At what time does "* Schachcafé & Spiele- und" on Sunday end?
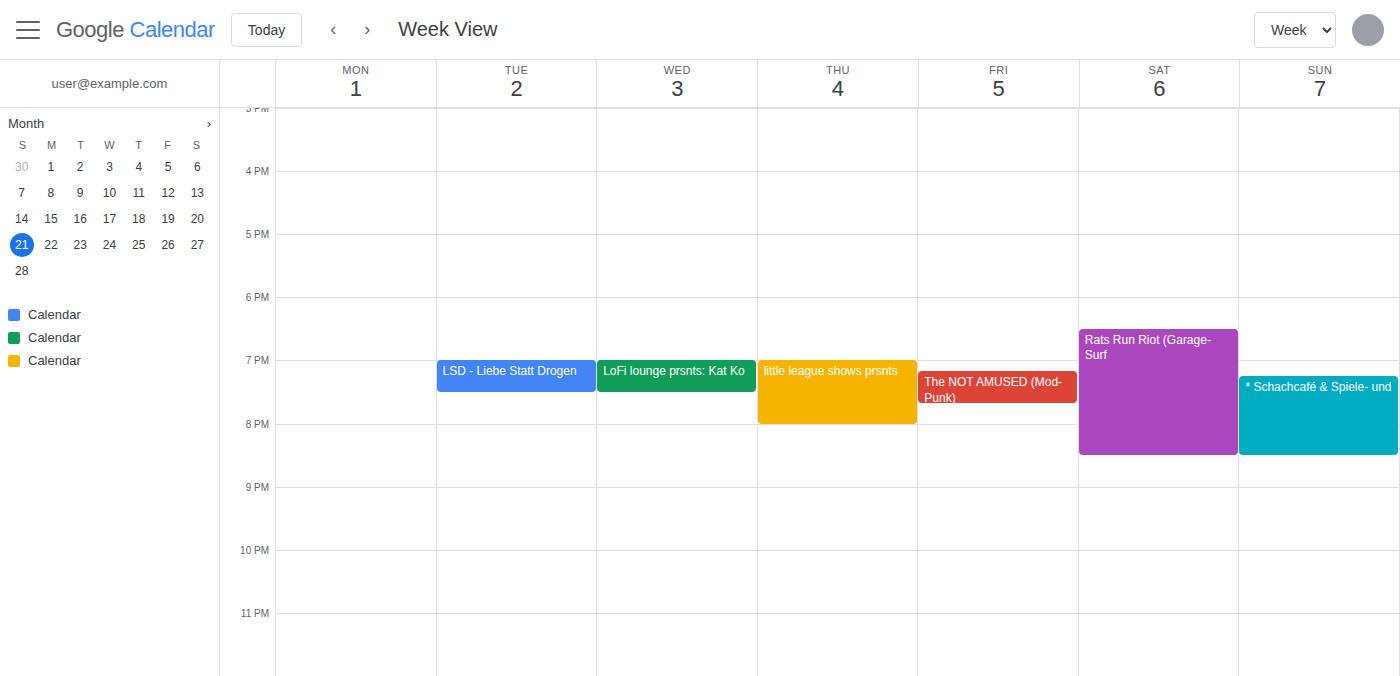
8:30 PM